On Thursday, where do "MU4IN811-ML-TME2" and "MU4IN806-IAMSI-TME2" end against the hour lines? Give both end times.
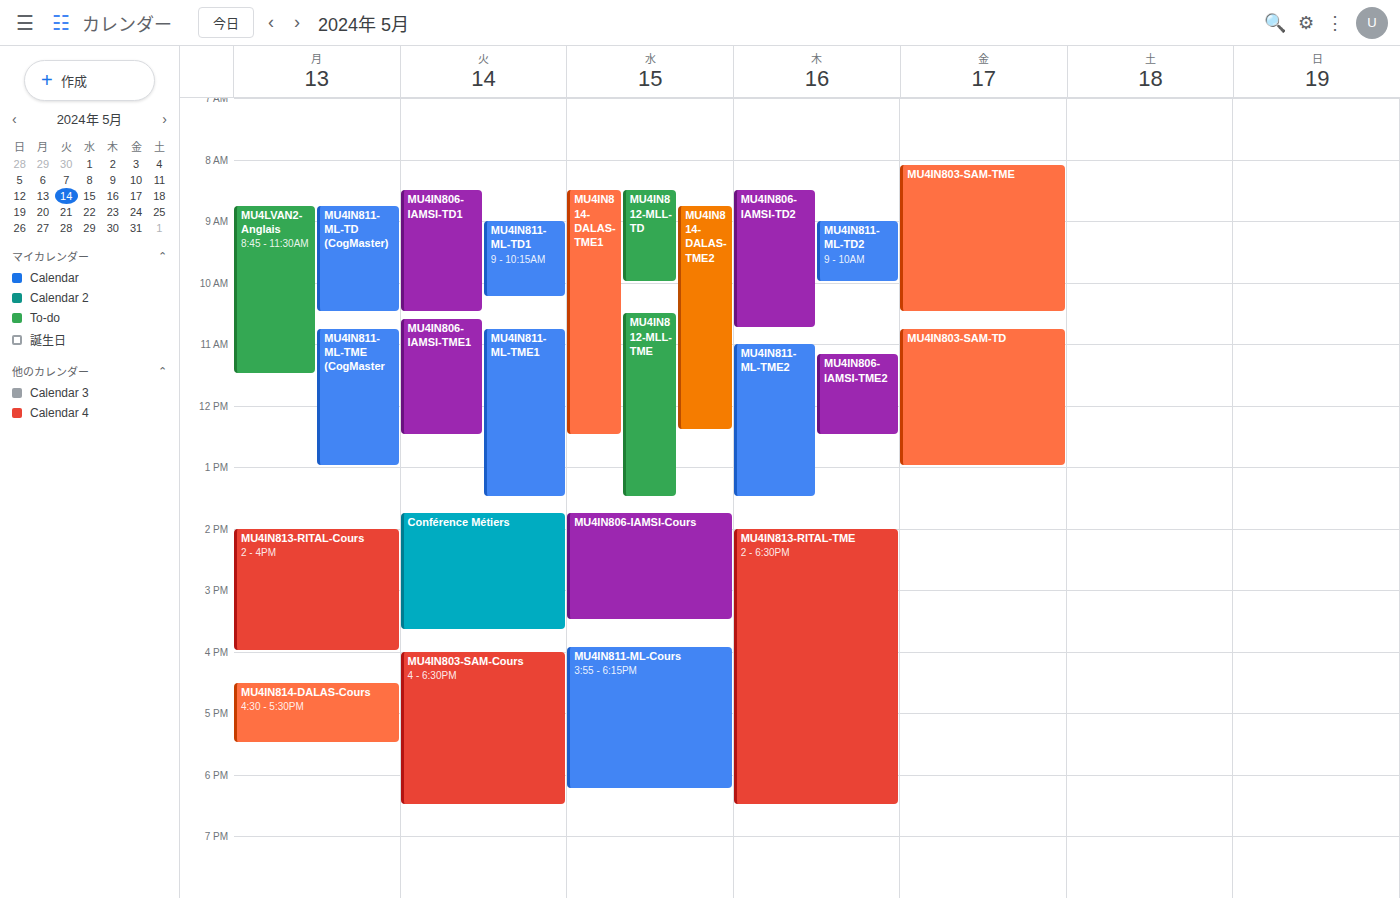
"MU4IN811-ML-TME2": 1:30 PM, halfway between the 1 PM and 2 PM lines. "MU4IN806-IAMSI-TME2": 12:30 PM, halfway between the 12 PM and 1 PM lines.